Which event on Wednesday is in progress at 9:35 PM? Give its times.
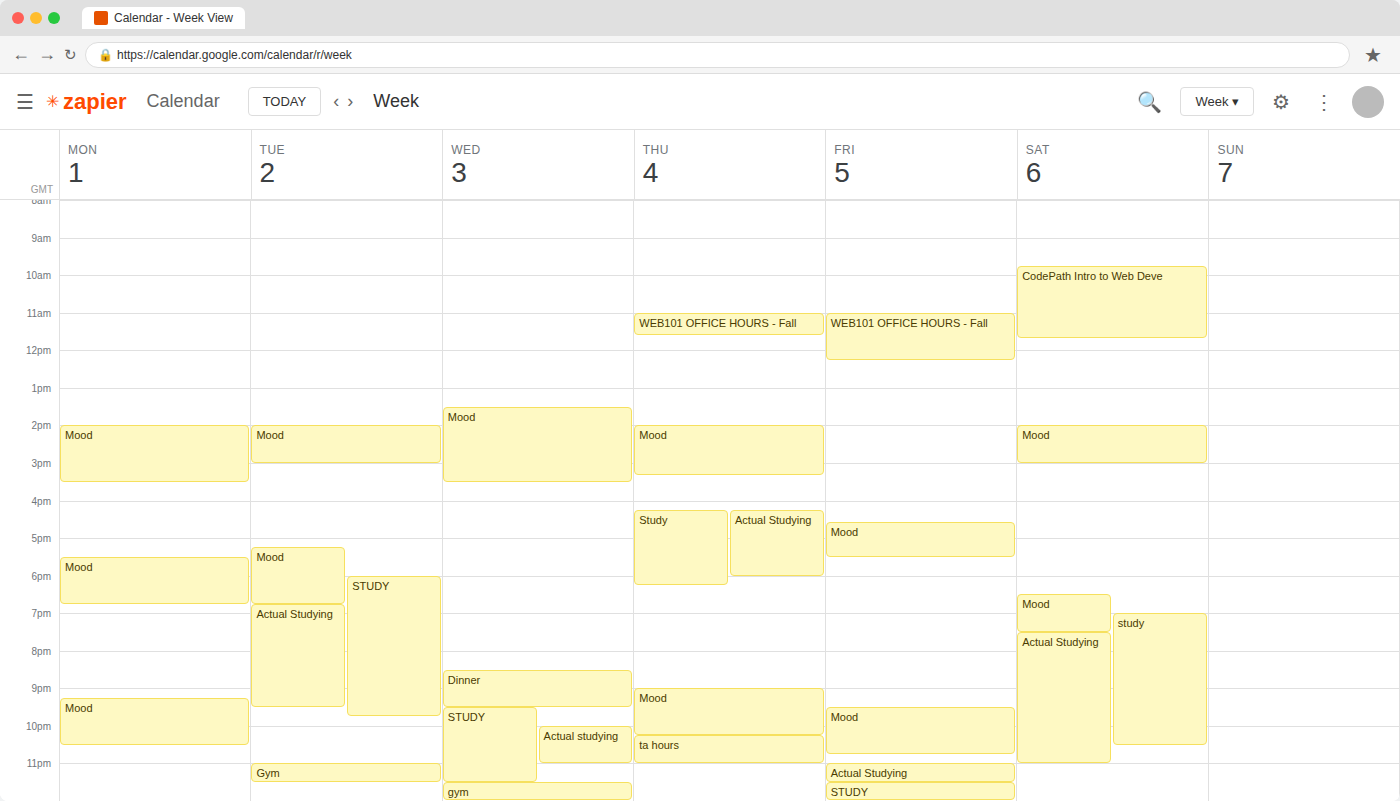
"STUDY", 9:30 PM to 11:30 PM